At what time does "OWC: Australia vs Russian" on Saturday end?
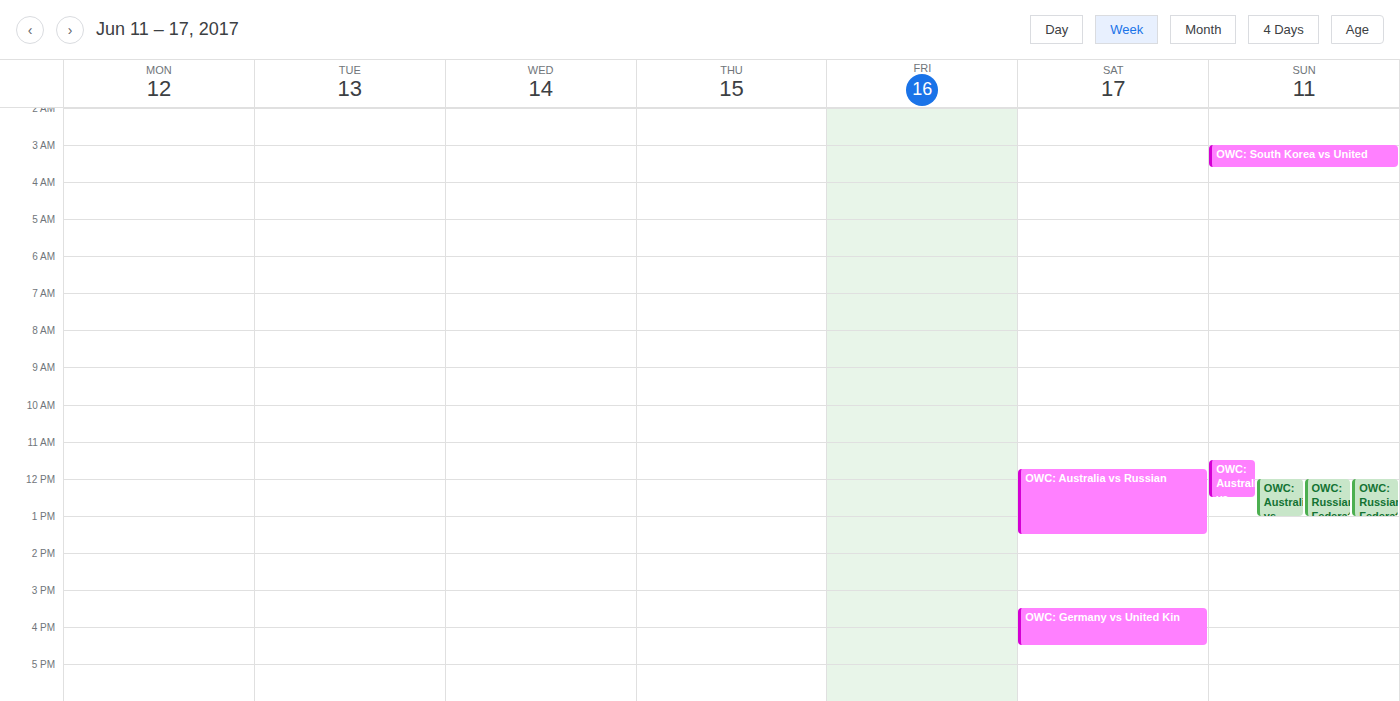
1:30 PM